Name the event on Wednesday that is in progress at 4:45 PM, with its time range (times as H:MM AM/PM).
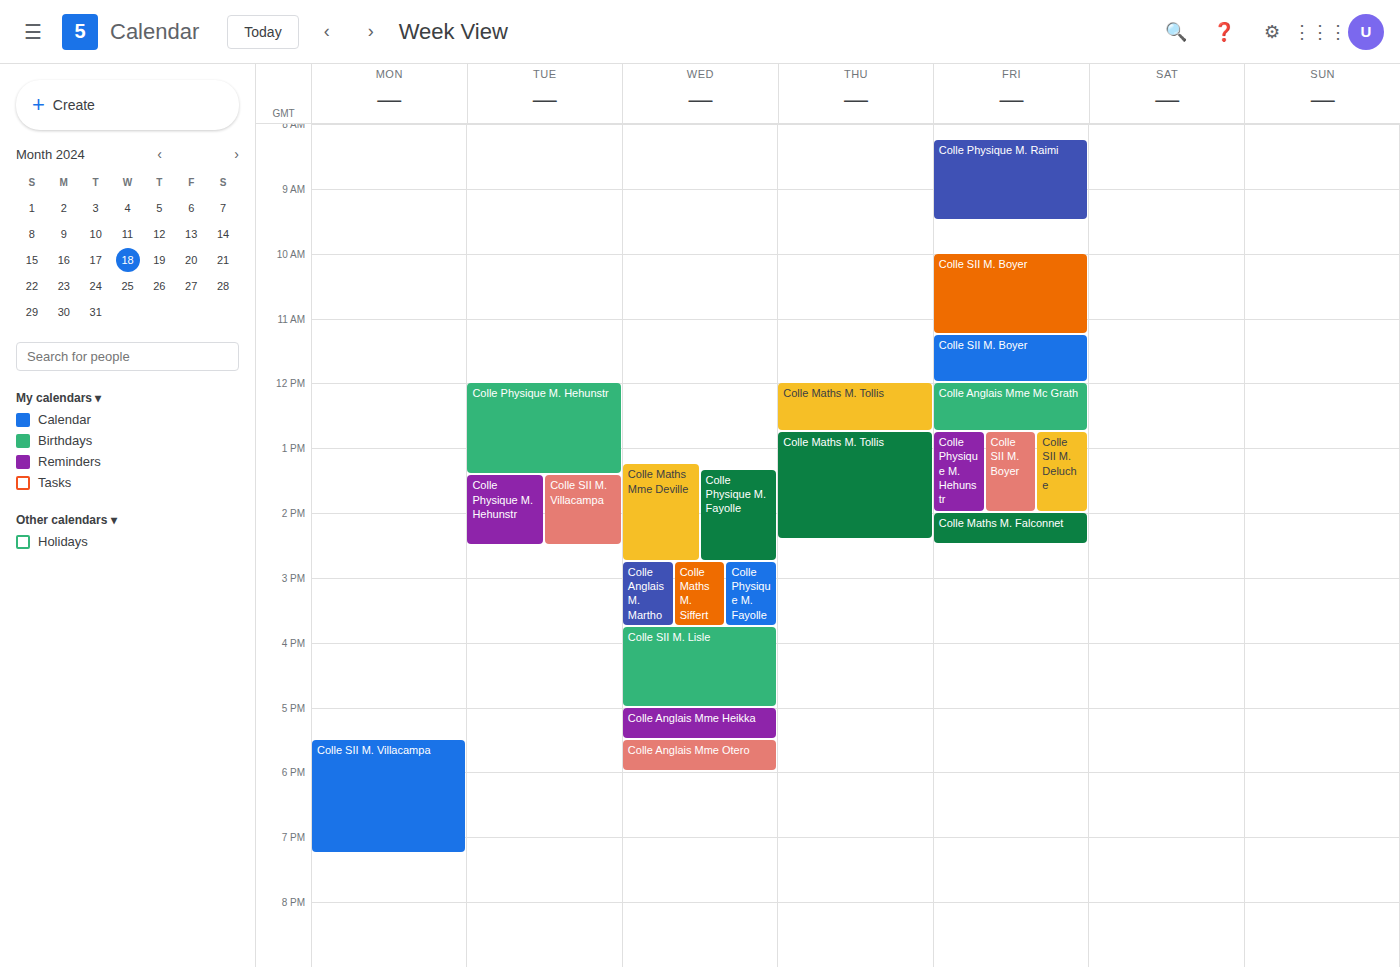
"Colle SII M. Lisle", 3:45 PM to 5:00 PM